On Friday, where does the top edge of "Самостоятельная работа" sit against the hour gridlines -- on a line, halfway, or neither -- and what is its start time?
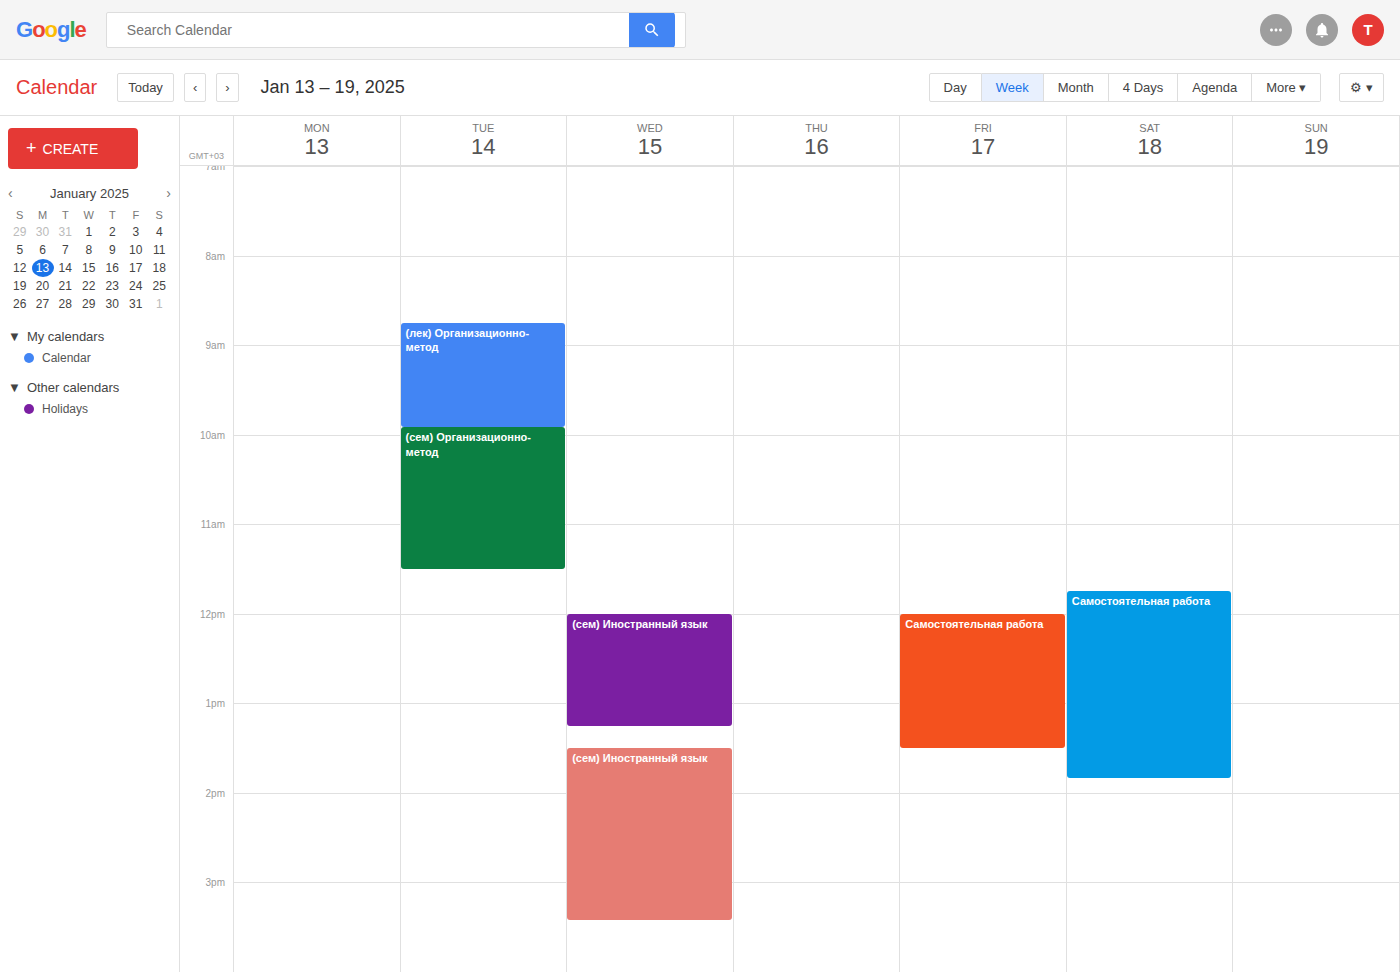
12:00 PM -- exactly on the 12 PM line.